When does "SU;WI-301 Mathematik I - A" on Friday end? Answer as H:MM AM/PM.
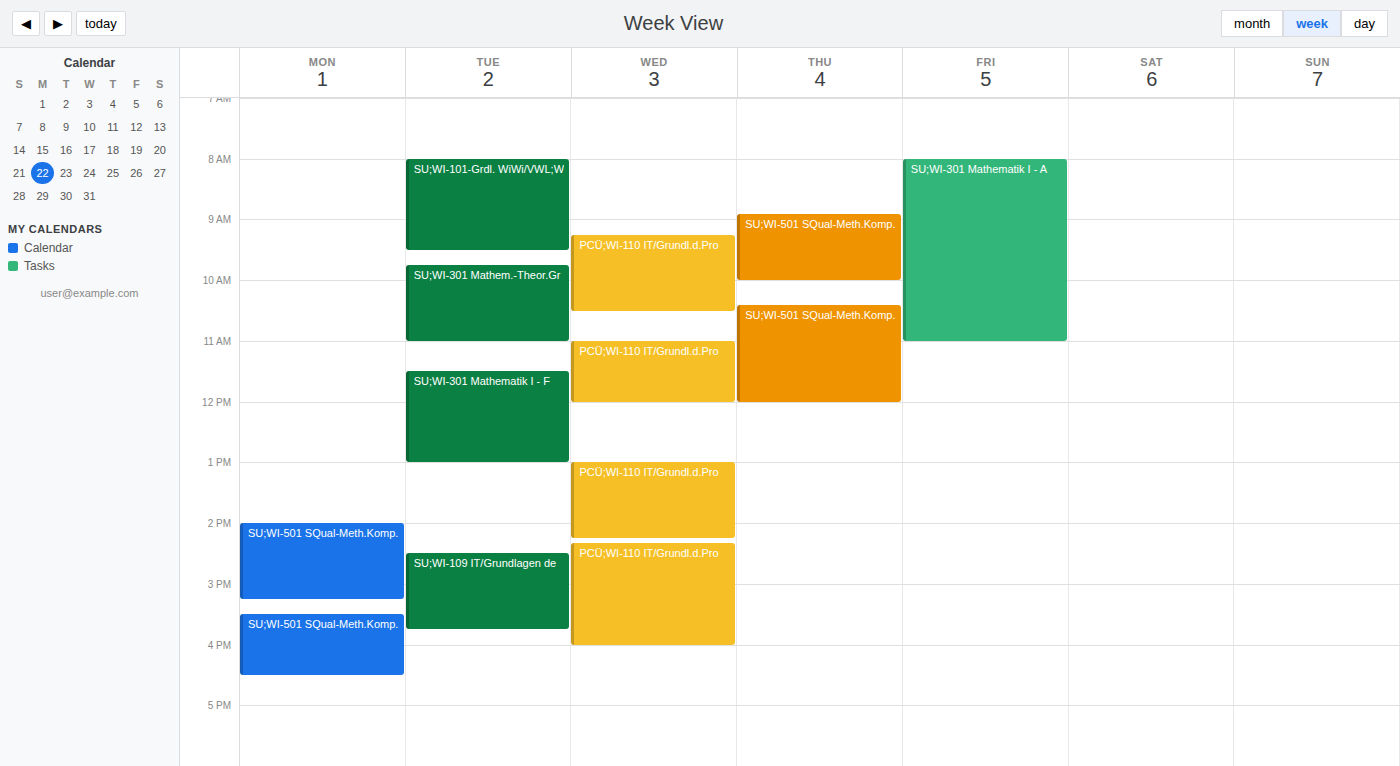
11:00 AM